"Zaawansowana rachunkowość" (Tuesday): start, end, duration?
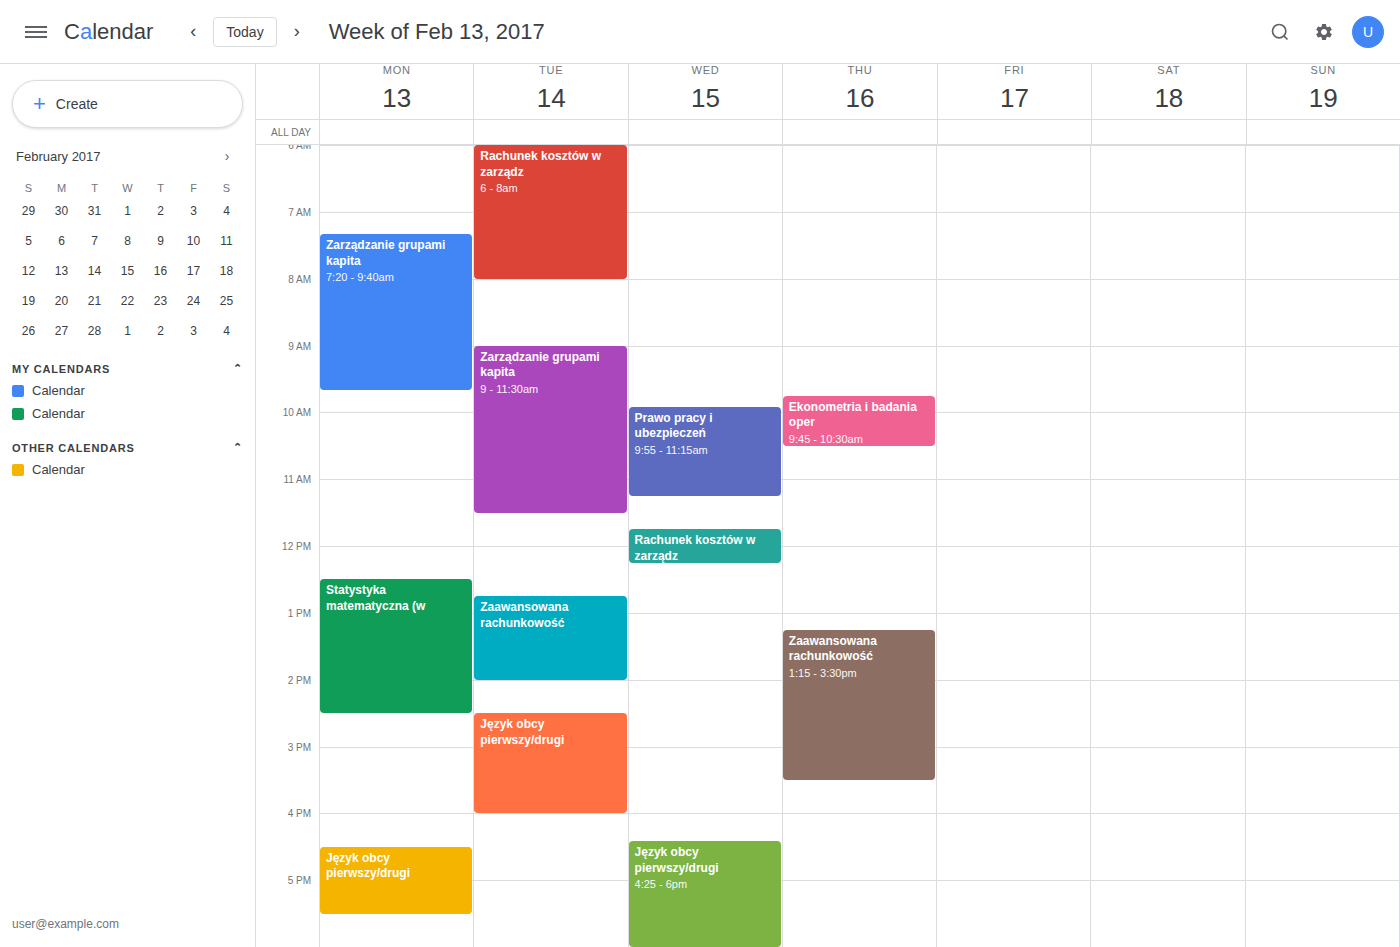
12:45 PM to 2:00 PM, 1 hour 15 minutes